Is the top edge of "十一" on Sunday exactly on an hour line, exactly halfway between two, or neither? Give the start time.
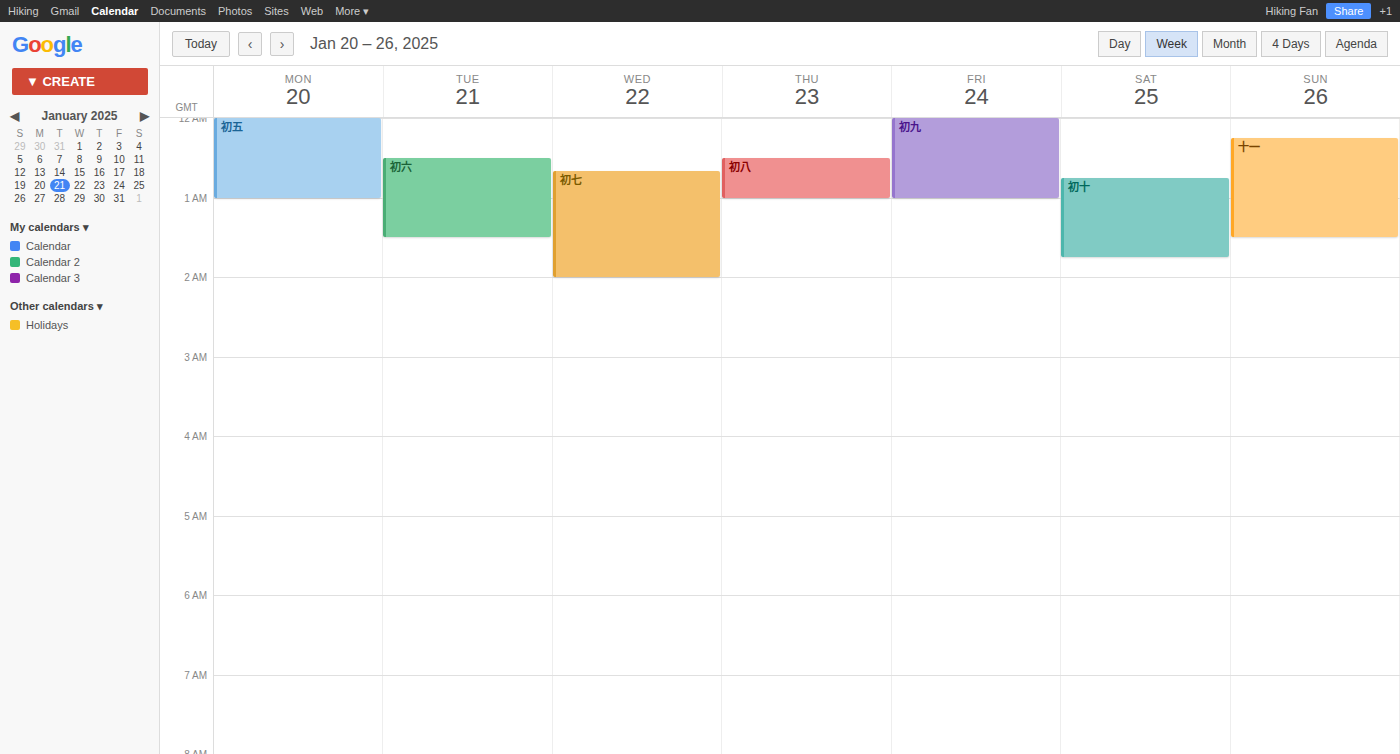
12:15 AM -- neither: a quarter of the way from the 12 AM line to the 1 AM line.